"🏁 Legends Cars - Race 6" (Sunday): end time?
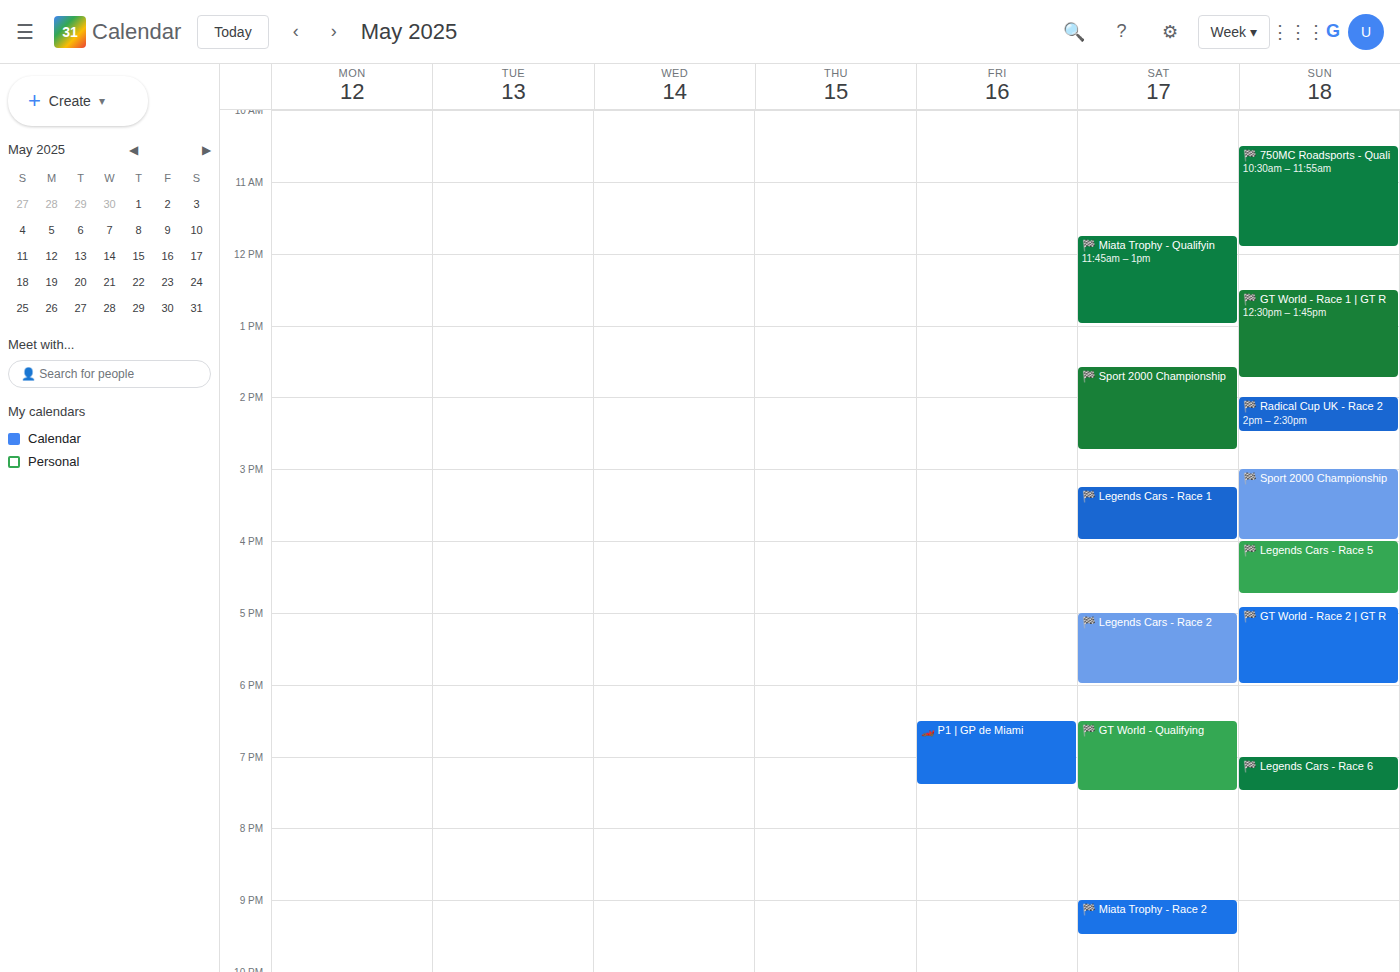
7:30 PM